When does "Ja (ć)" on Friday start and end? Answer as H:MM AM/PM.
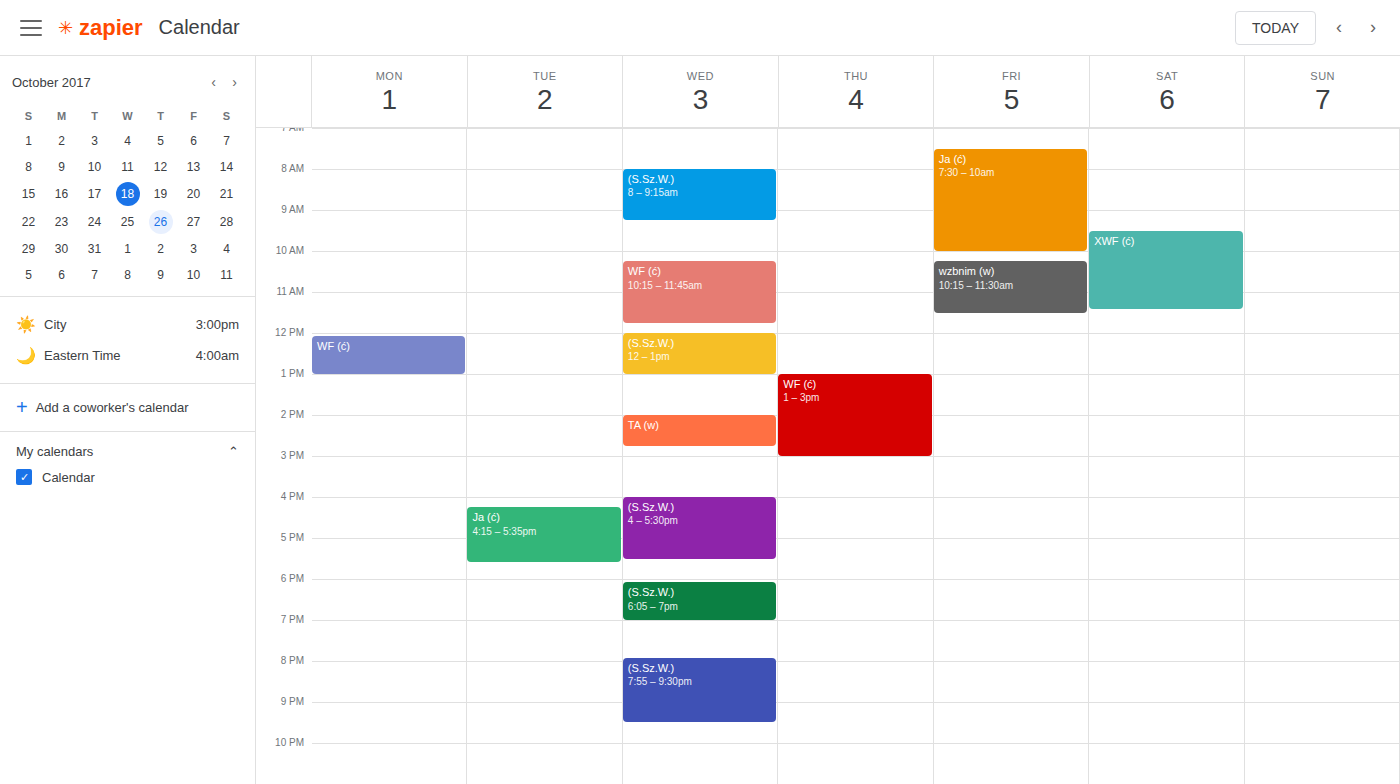
7:30 AM to 10:00 AM